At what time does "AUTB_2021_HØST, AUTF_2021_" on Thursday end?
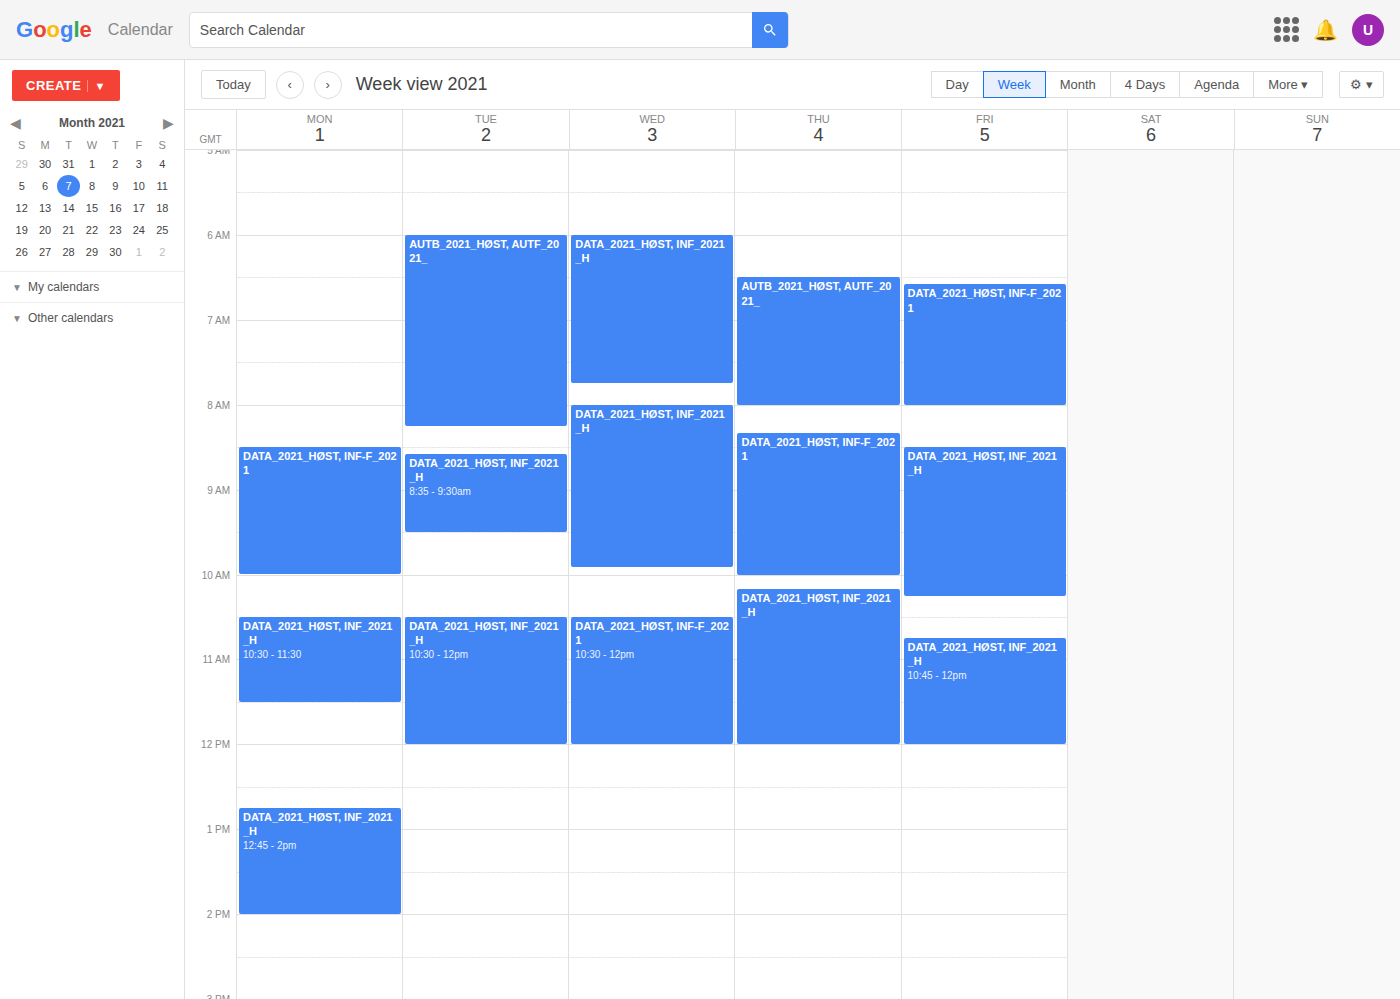
8:00 AM